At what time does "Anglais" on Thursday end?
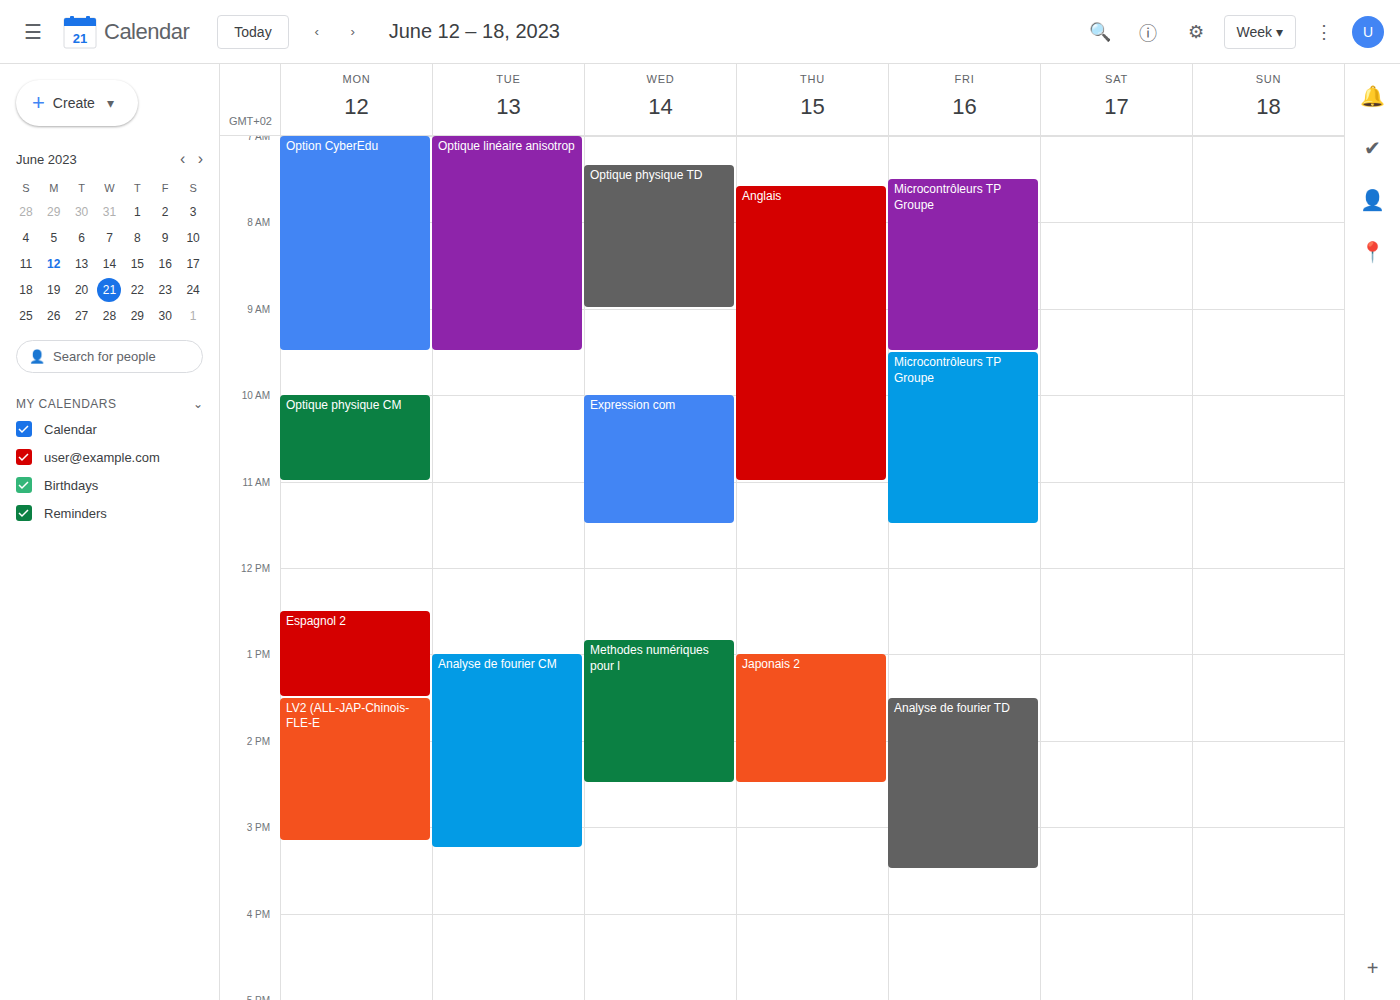
11:00 AM